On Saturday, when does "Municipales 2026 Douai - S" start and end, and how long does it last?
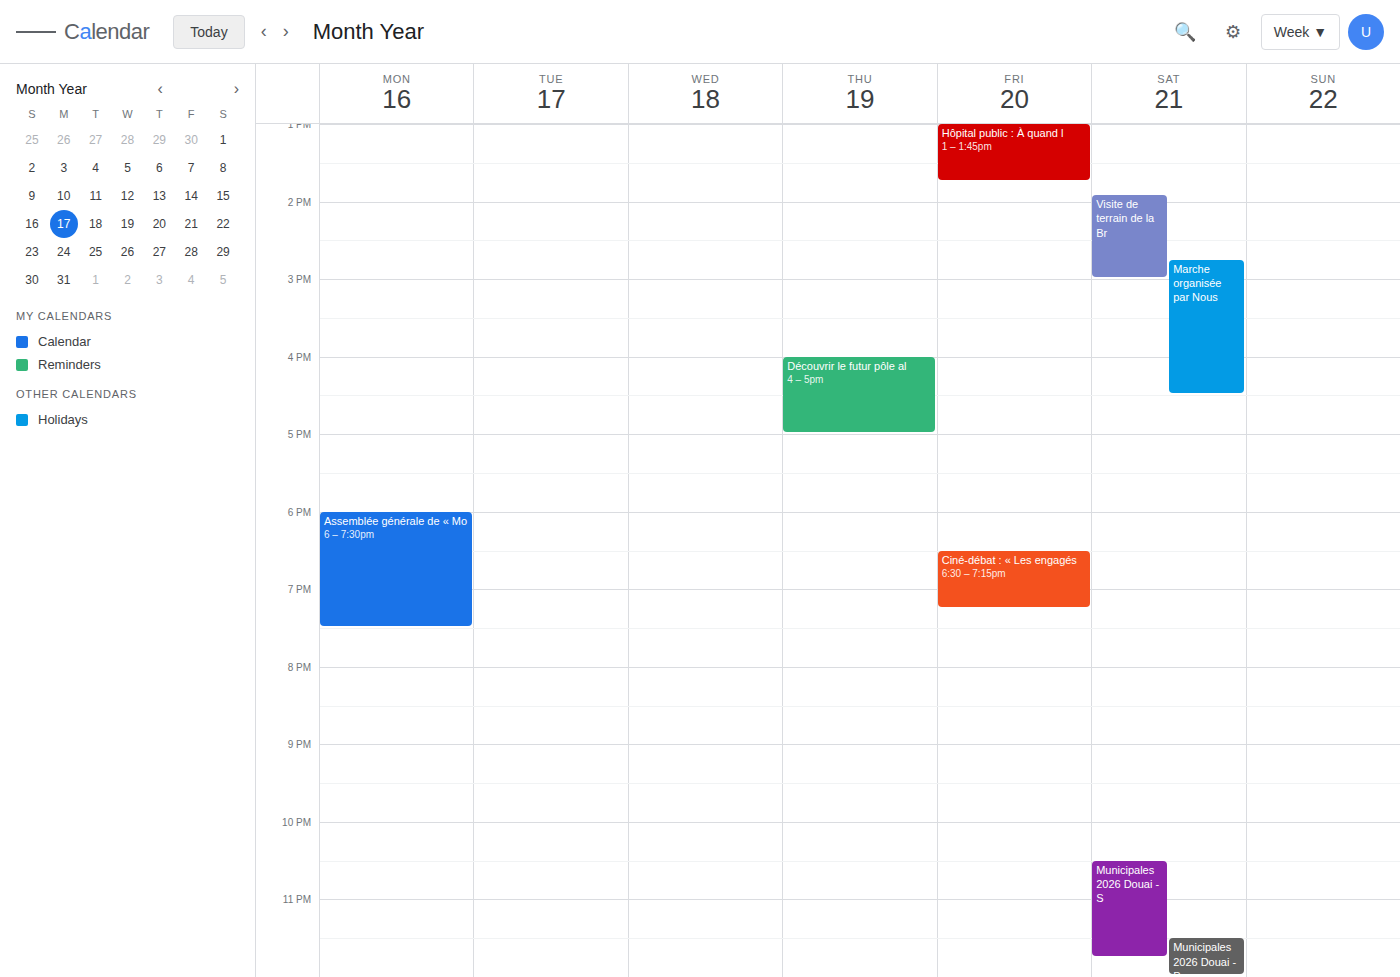
10:30 PM to 11:45 PM, 1 hour 15 minutes